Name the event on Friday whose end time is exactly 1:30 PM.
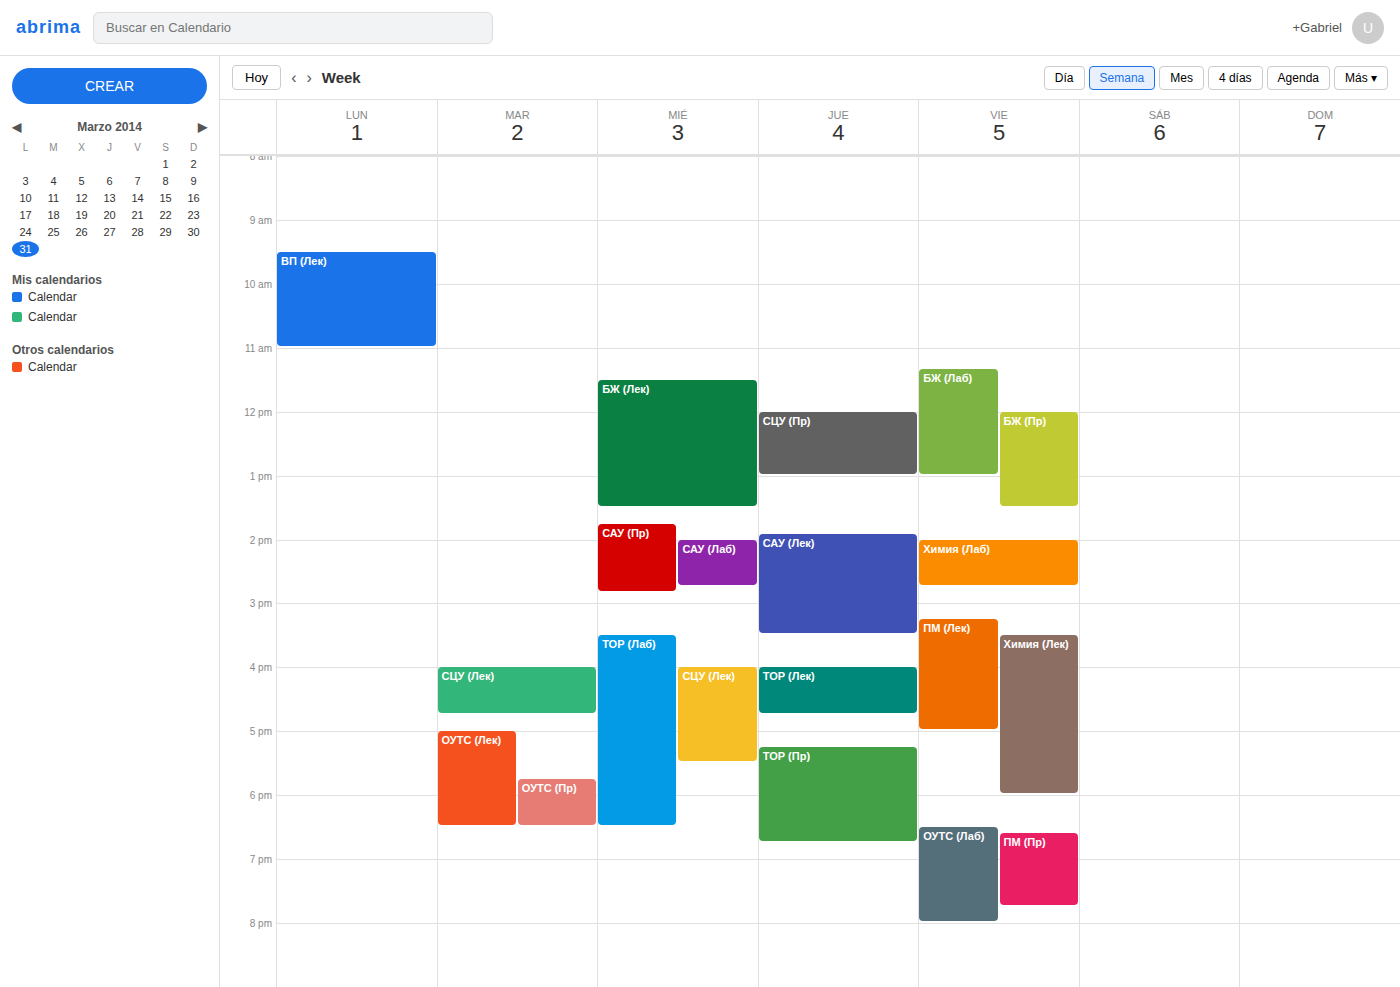
"БЖ (Пр)"